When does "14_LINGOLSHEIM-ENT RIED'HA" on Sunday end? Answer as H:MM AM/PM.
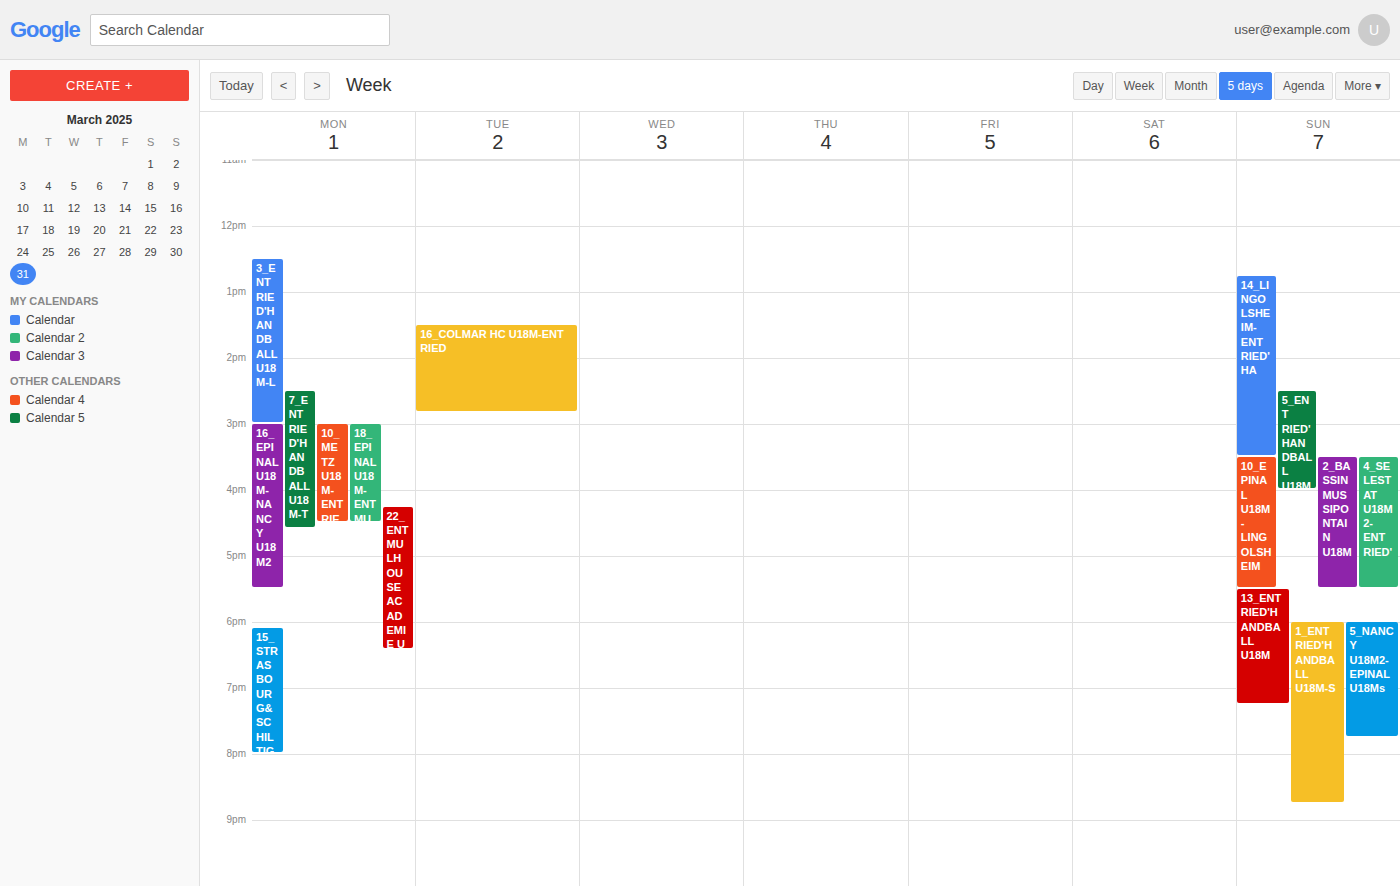
3:30 PM